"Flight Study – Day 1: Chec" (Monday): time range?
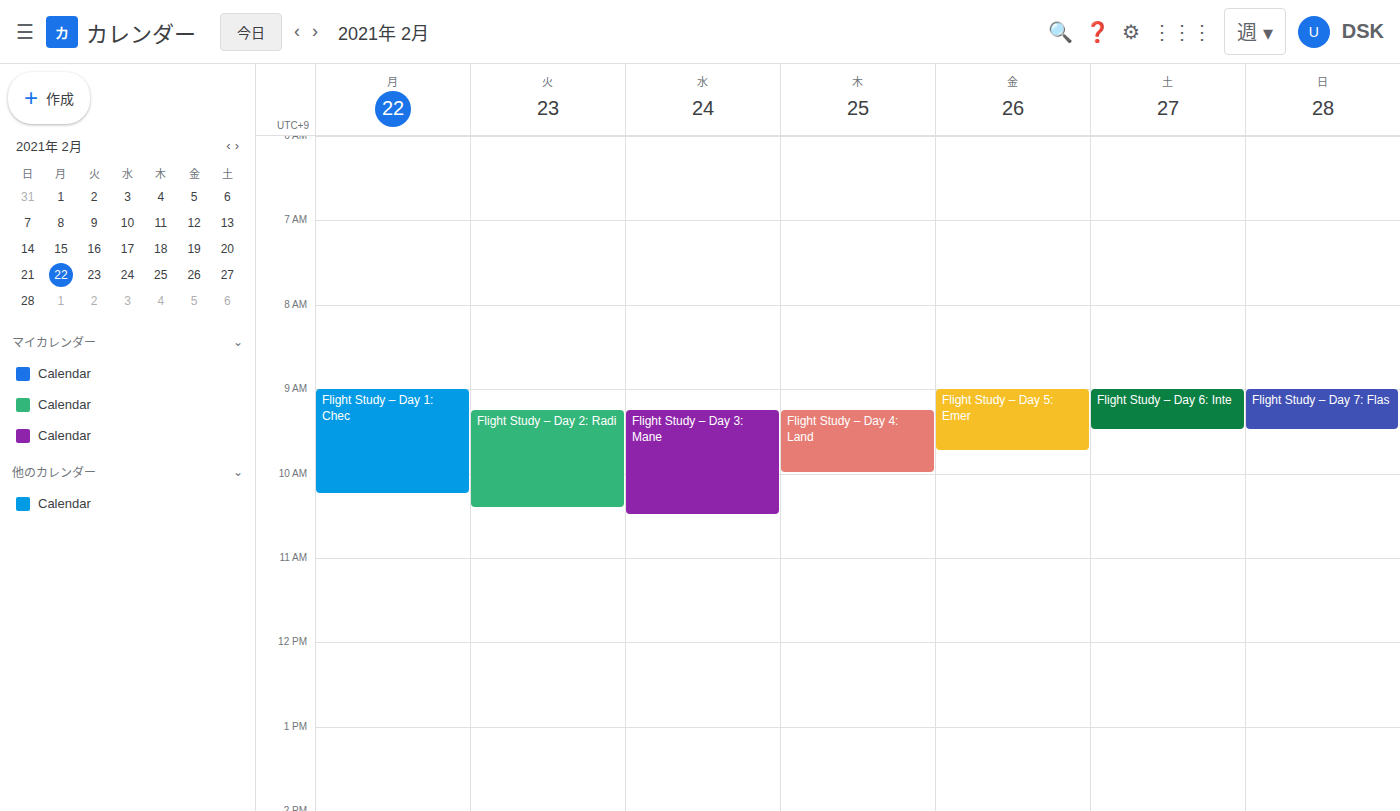
9:00 AM to 10:15 AM